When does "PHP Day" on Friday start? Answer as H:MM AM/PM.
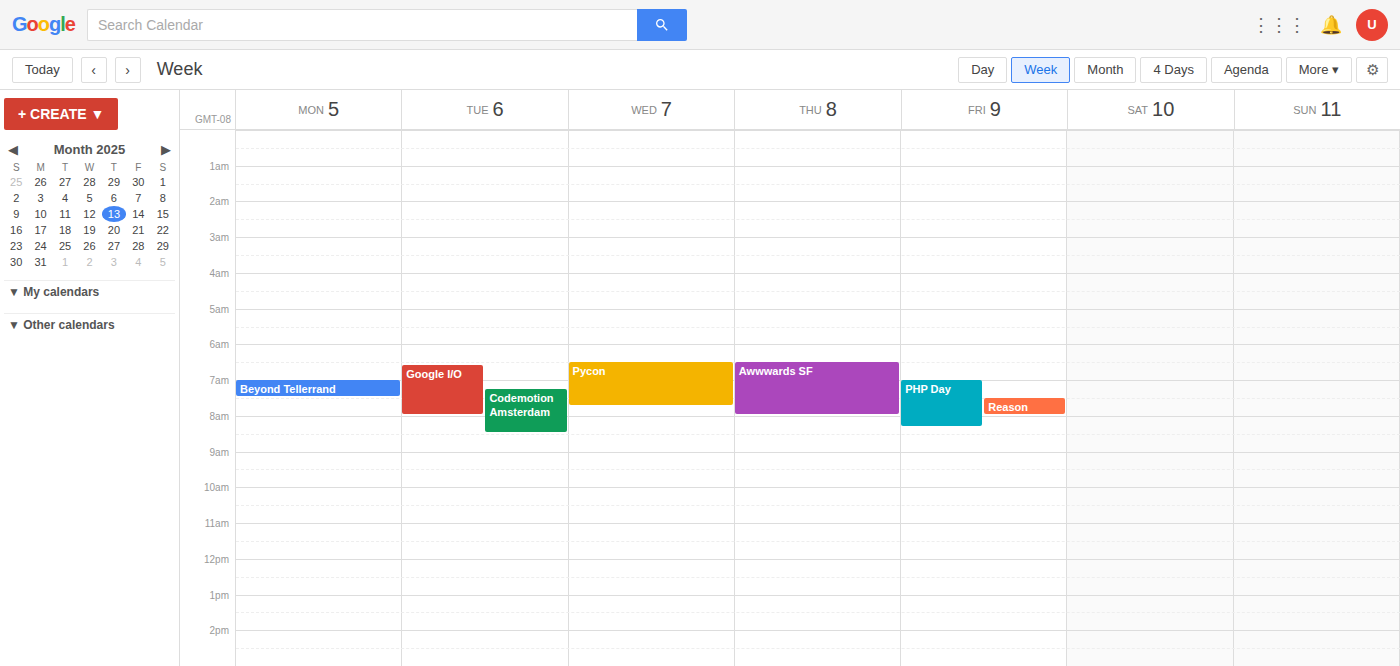
7:00 AM